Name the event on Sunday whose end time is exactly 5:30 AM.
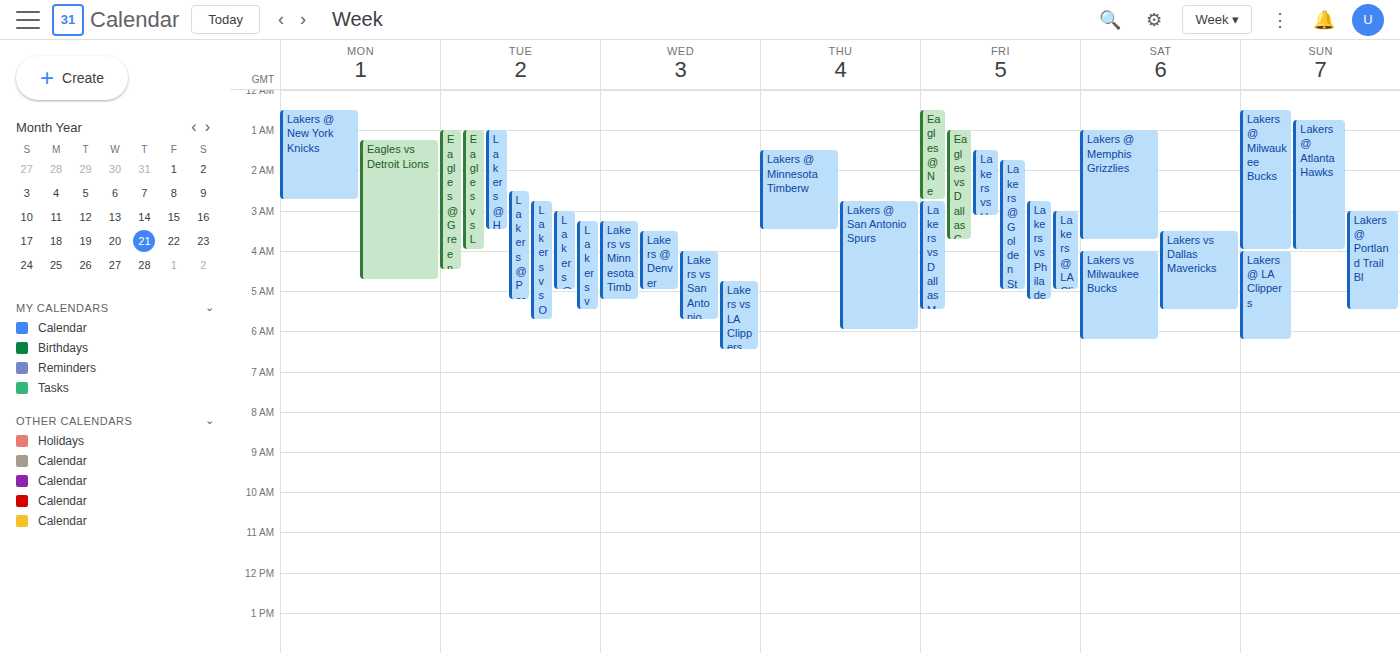
"Lakers @ Portland Trail Bl"